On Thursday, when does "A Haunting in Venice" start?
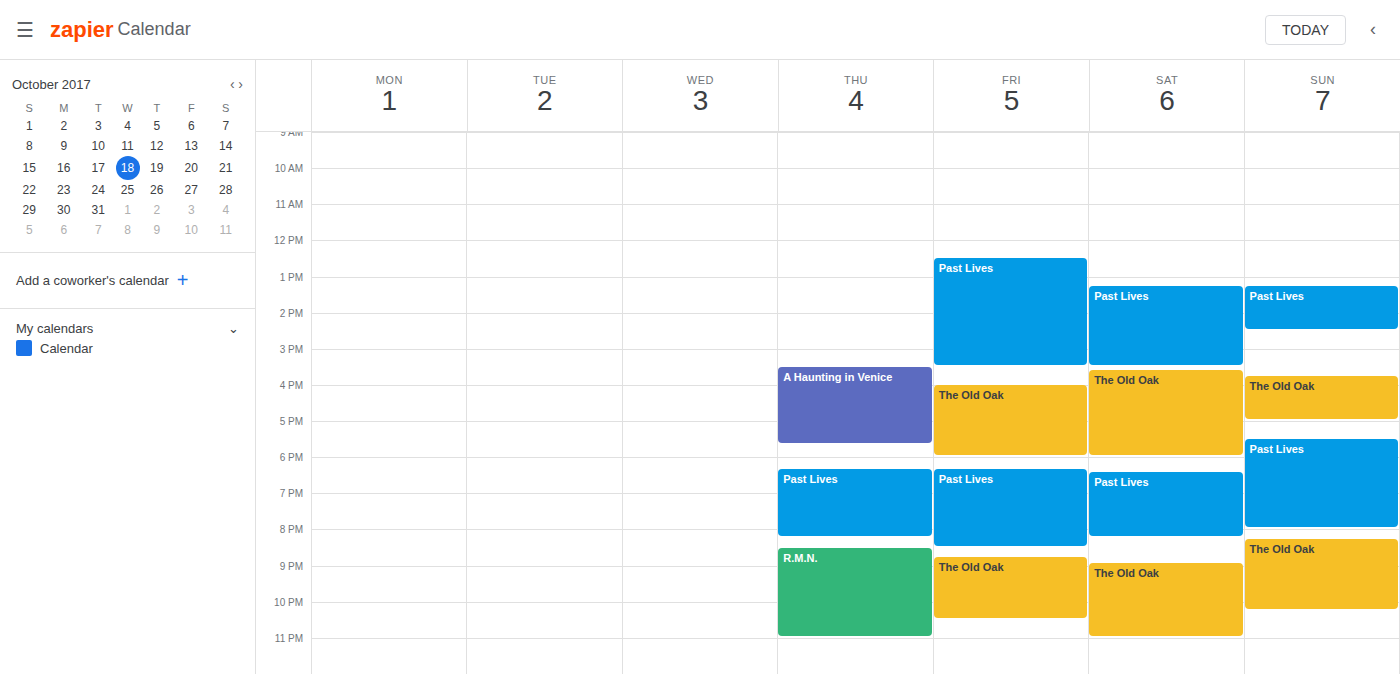
3:30 PM